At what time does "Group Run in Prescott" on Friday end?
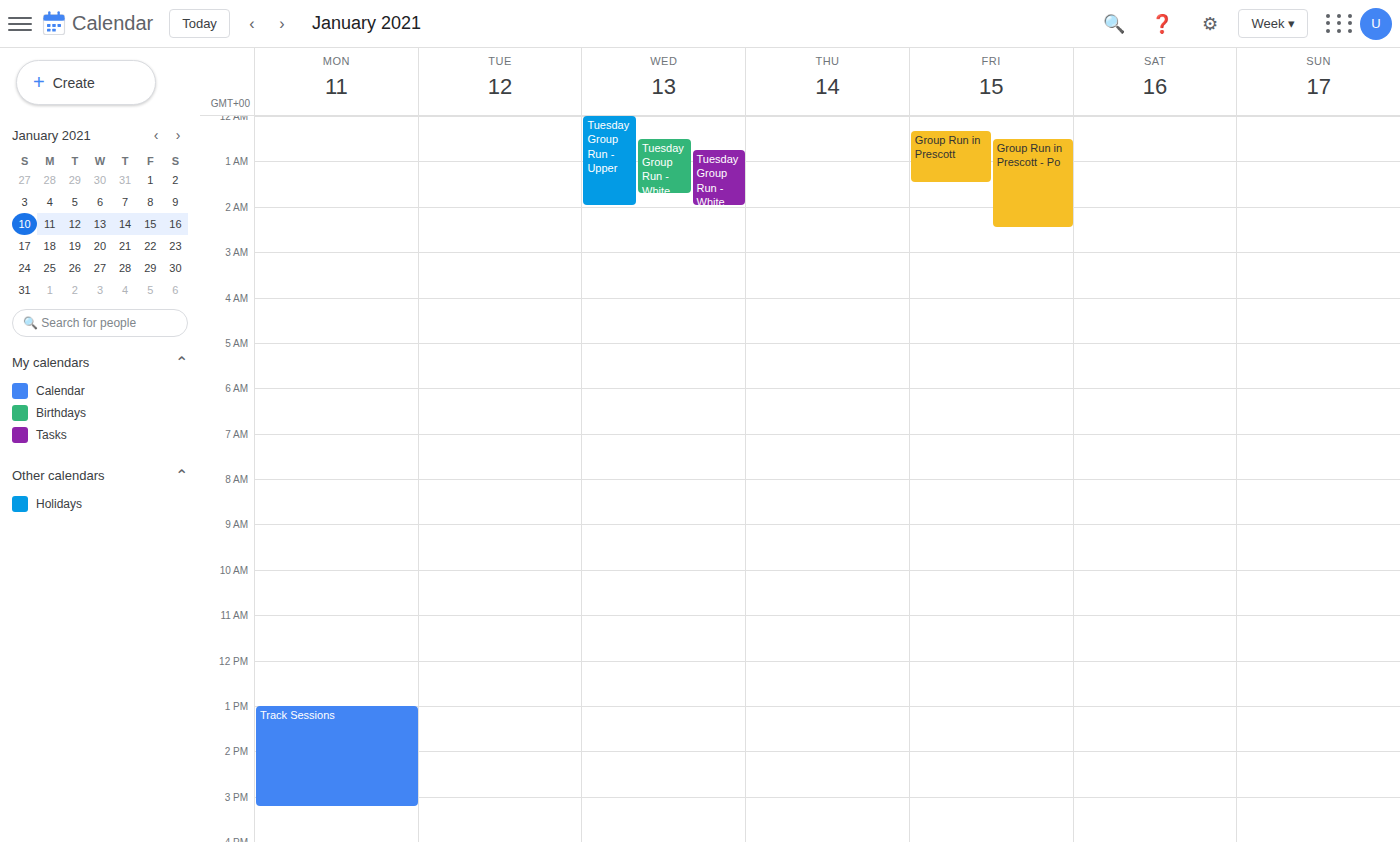
1:30 AM